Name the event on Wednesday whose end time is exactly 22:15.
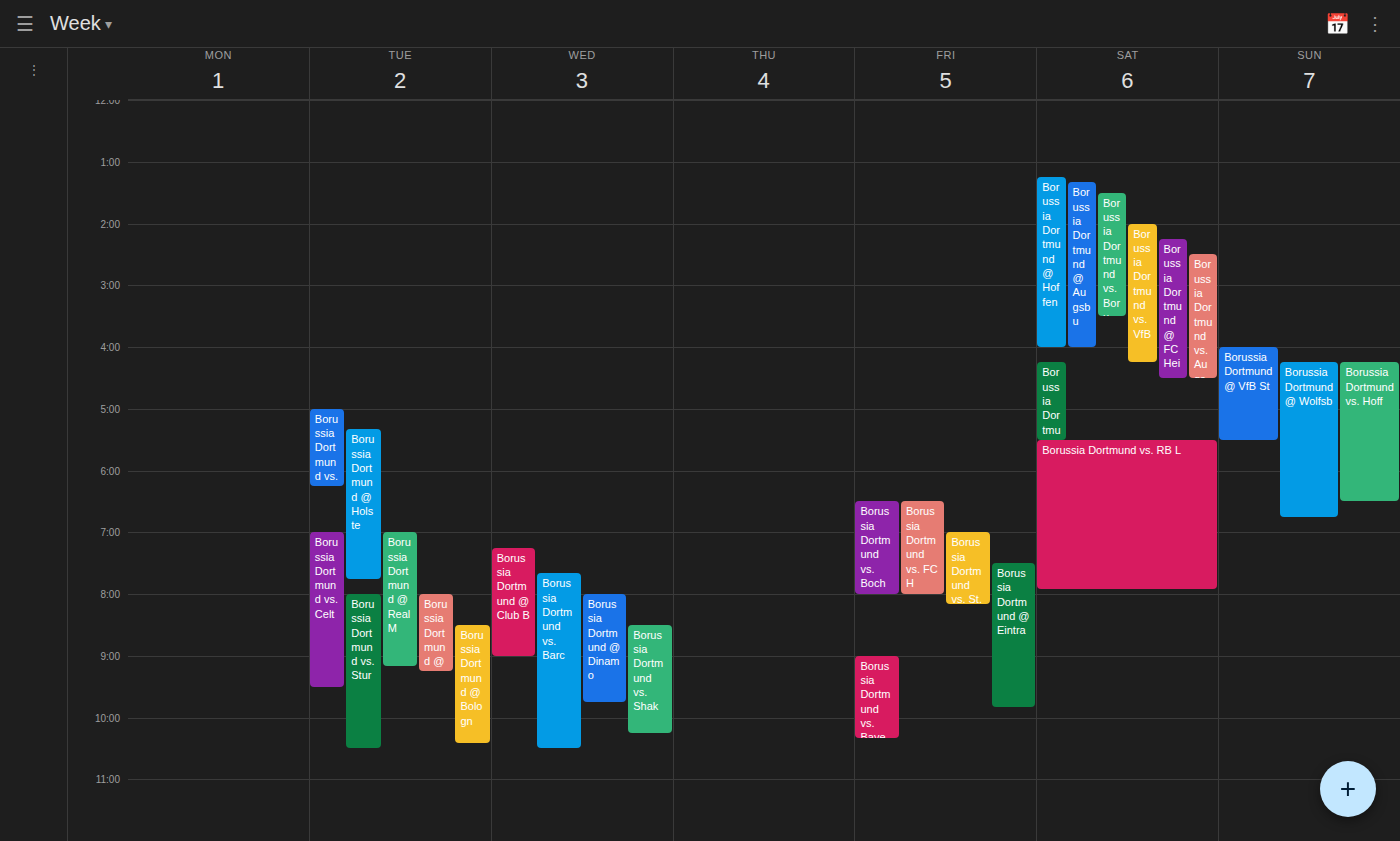
"Borussia Dortmund vs. Shak"